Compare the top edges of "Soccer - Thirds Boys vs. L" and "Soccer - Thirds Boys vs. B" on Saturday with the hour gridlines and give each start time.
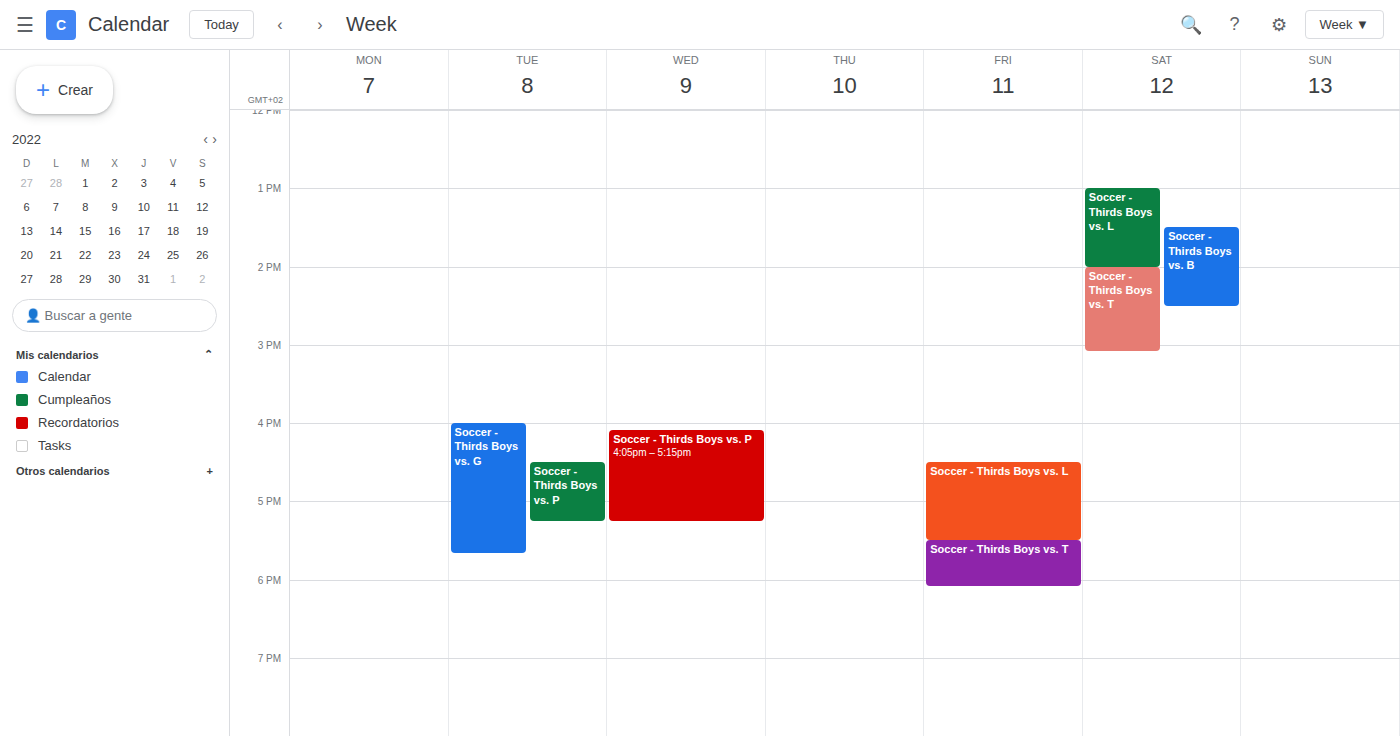
"Soccer - Thirds Boys vs. L": 1:00 PM, exactly on the 1 PM line. "Soccer - Thirds Boys vs. B": 1:30 PM, halfway between the 1 PM and 2 PM lines.